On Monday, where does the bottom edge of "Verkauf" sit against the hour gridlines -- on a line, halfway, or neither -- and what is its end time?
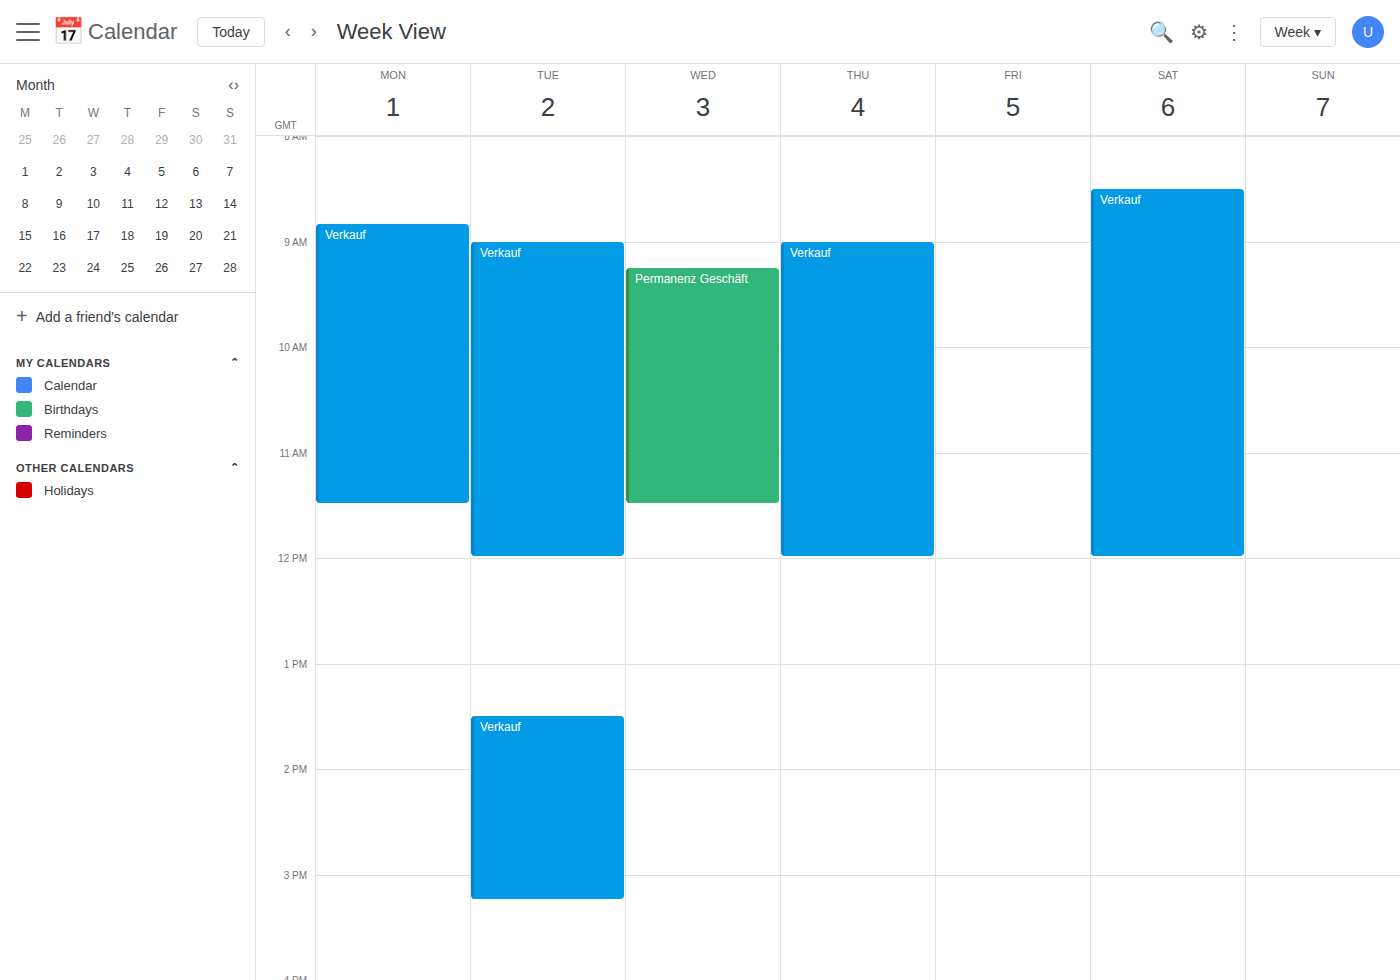
11:30 AM -- halfway between the 11 AM and 12 PM lines.